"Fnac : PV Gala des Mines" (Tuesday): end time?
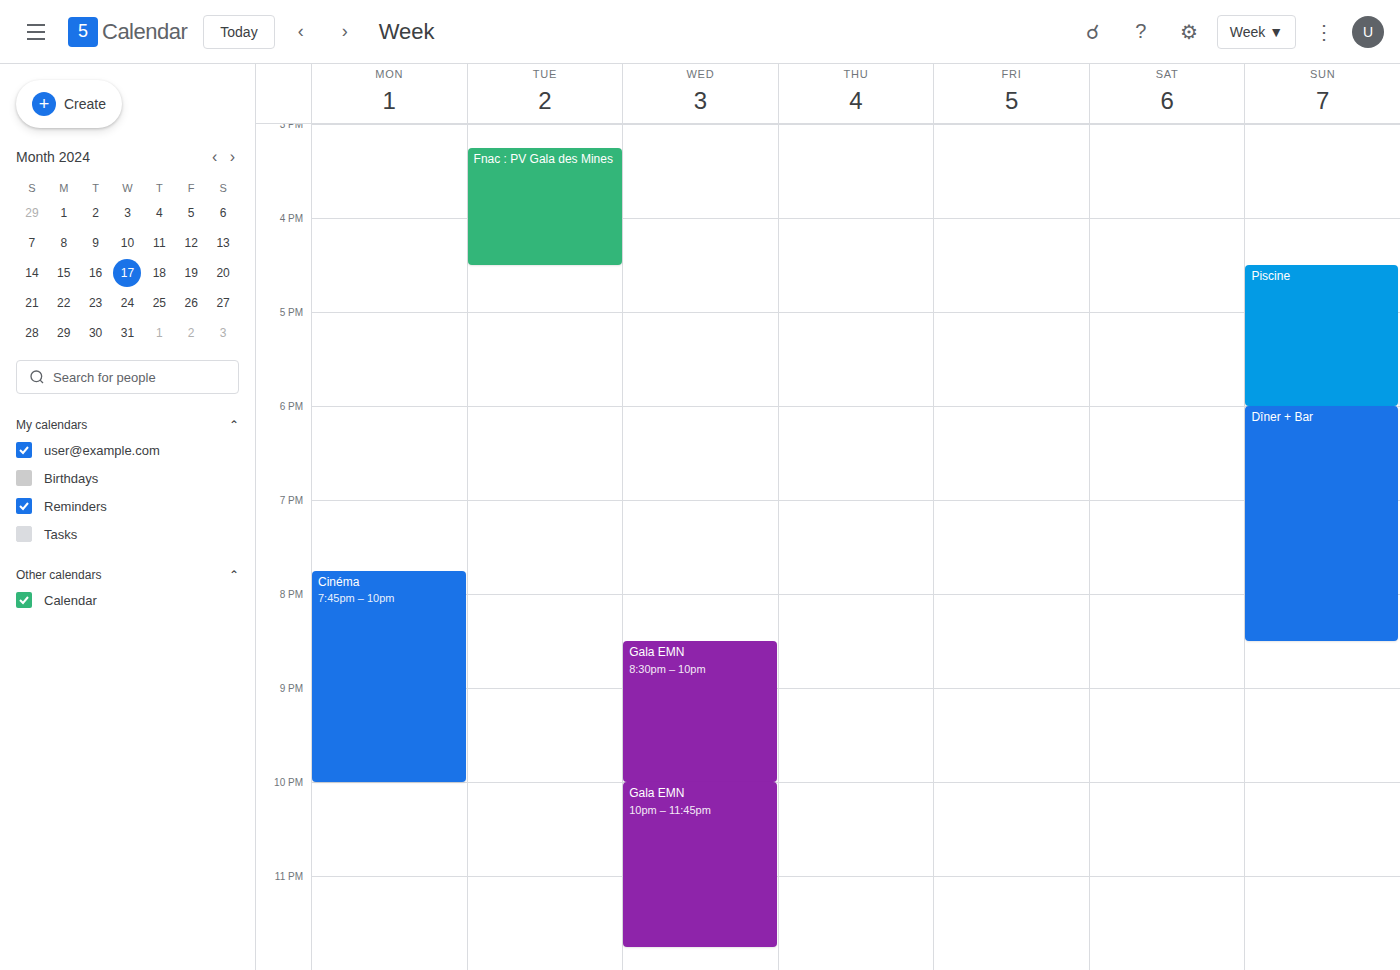
4:30 PM